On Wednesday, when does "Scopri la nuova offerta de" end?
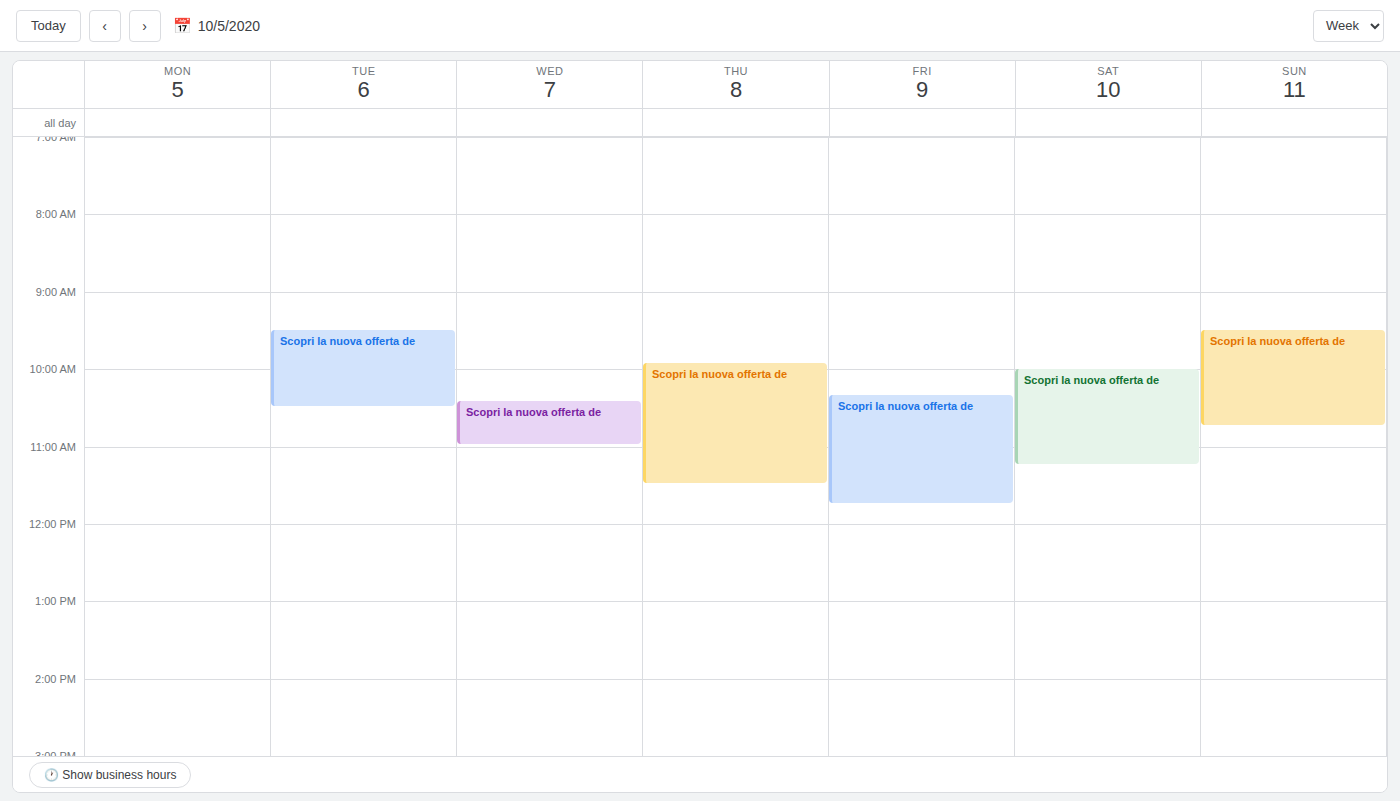
11:00